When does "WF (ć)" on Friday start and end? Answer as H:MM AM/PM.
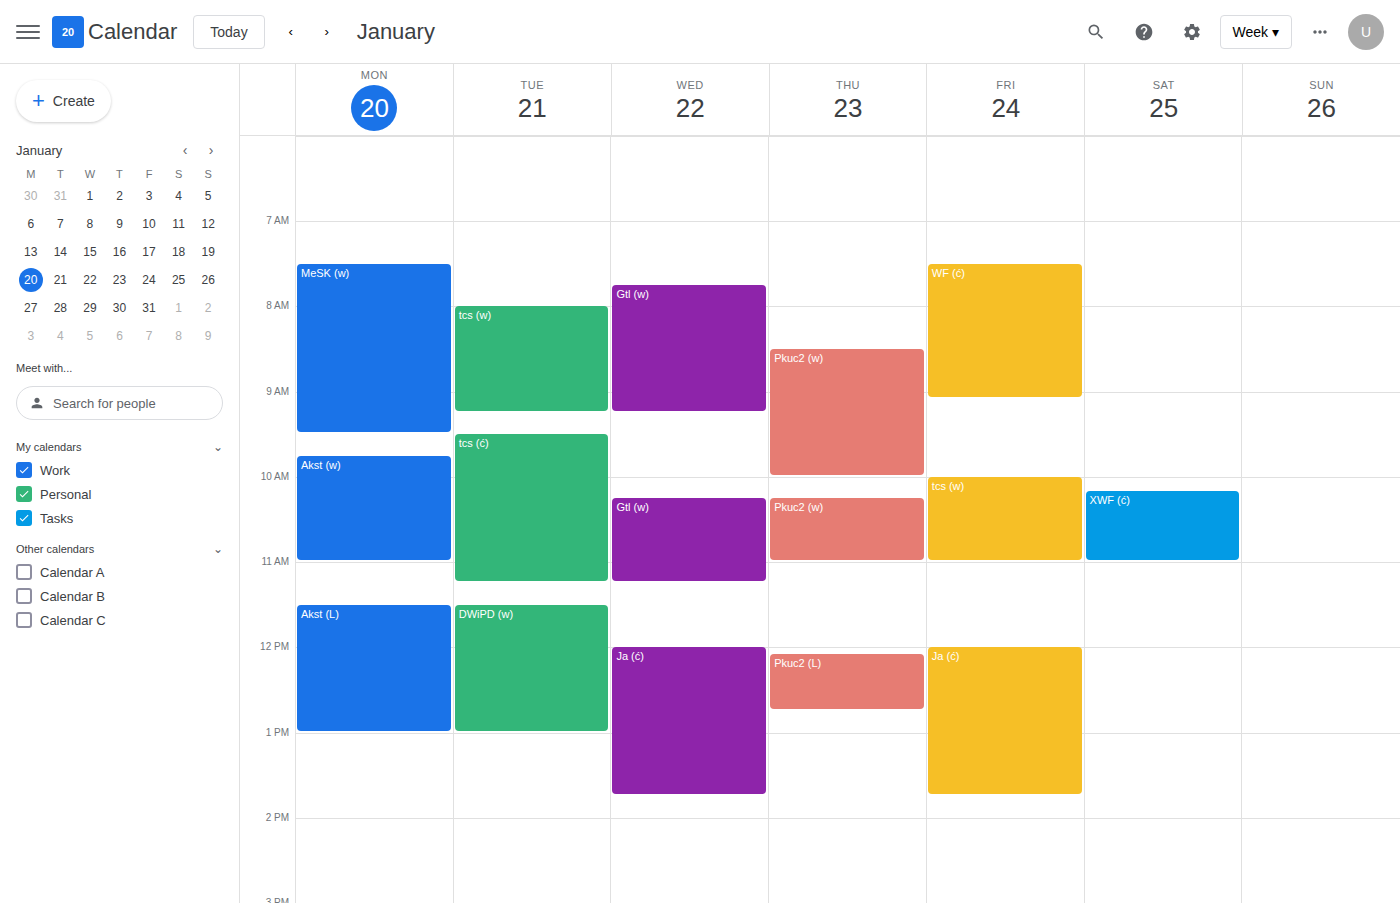
7:30 AM to 9:05 AM